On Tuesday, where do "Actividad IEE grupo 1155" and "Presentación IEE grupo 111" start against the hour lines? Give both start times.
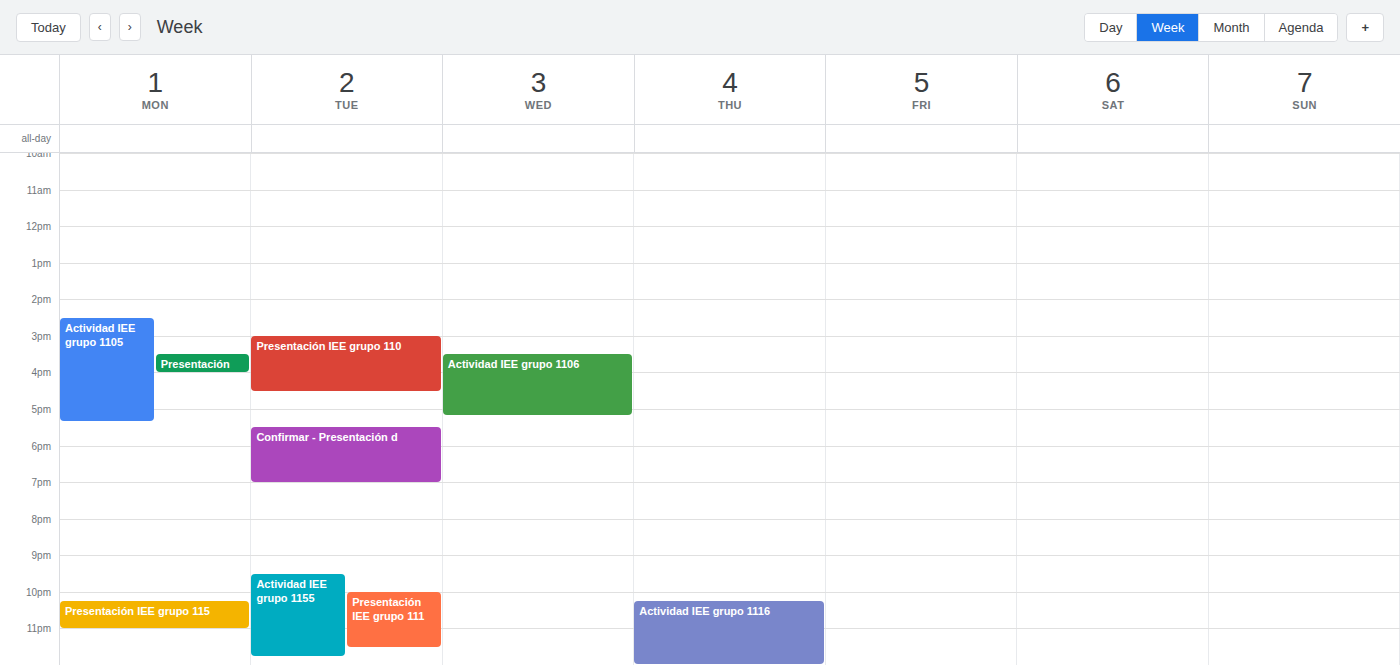
"Actividad IEE grupo 1155": 21:30, halfway between the 21:00 and 22:00 lines. "Presentación IEE grupo 111": 22:00, exactly on the 22:00 line.